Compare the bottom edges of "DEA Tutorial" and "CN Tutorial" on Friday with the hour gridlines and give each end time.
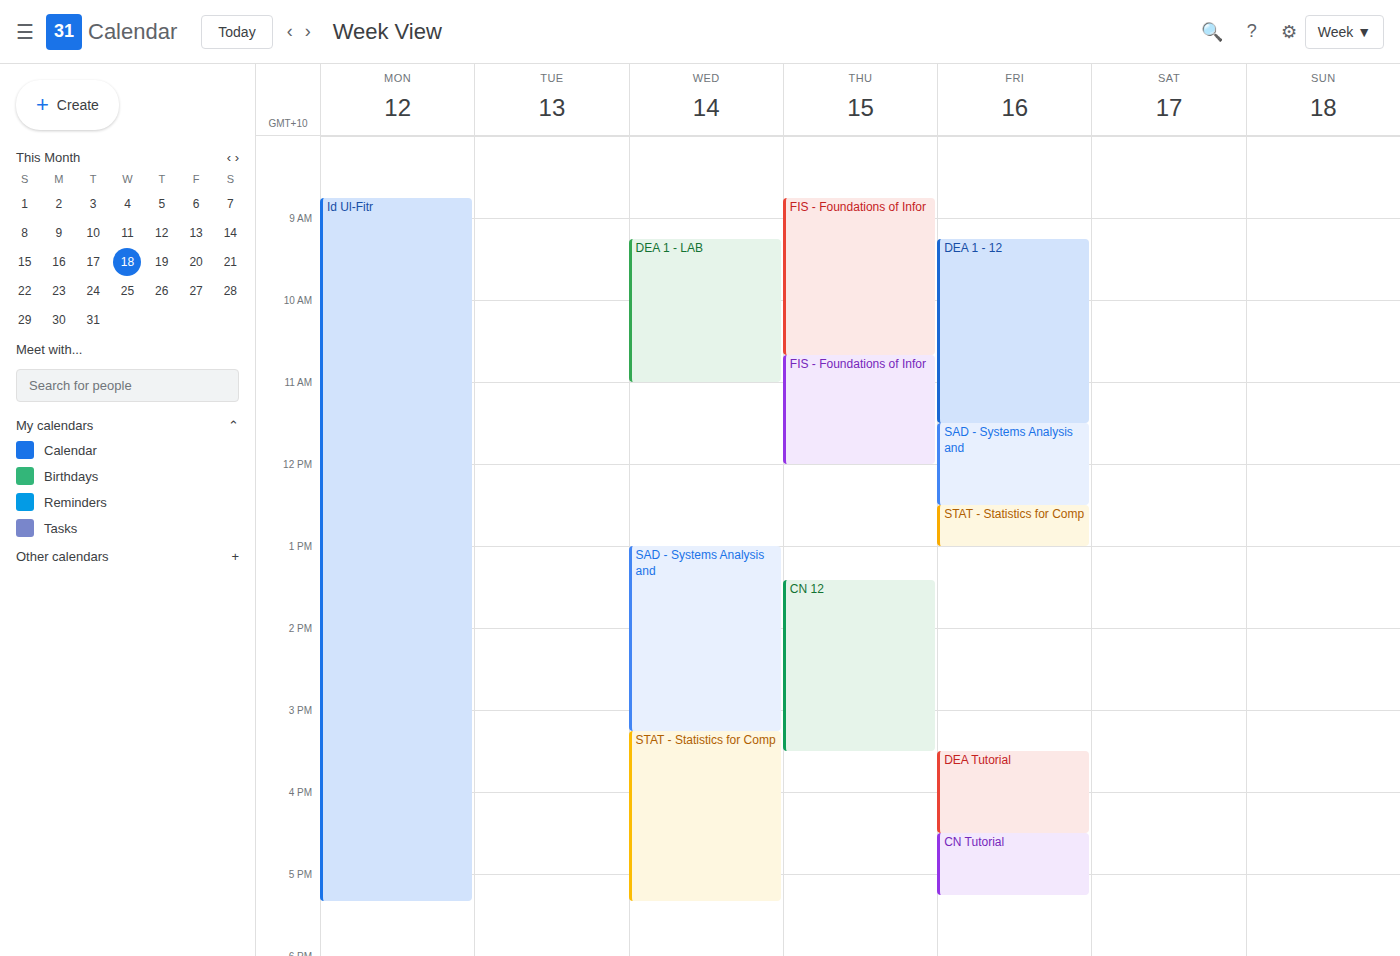
"DEA Tutorial": 4:30 PM, halfway between the 4 PM and 5 PM lines. "CN Tutorial": 5:15 PM, neither: a quarter of the way from the 5 PM line to the 6 PM line.